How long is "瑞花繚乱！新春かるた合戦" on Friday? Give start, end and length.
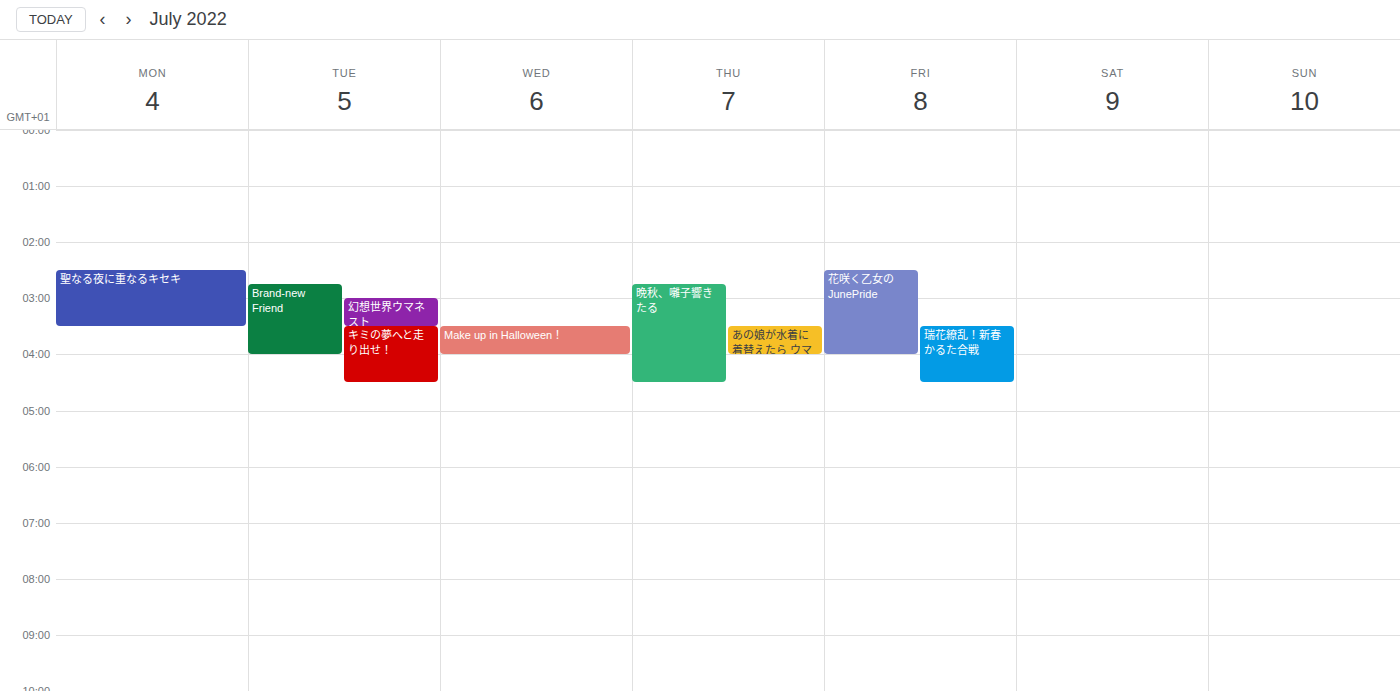
03:30 to 04:30, 1 hour